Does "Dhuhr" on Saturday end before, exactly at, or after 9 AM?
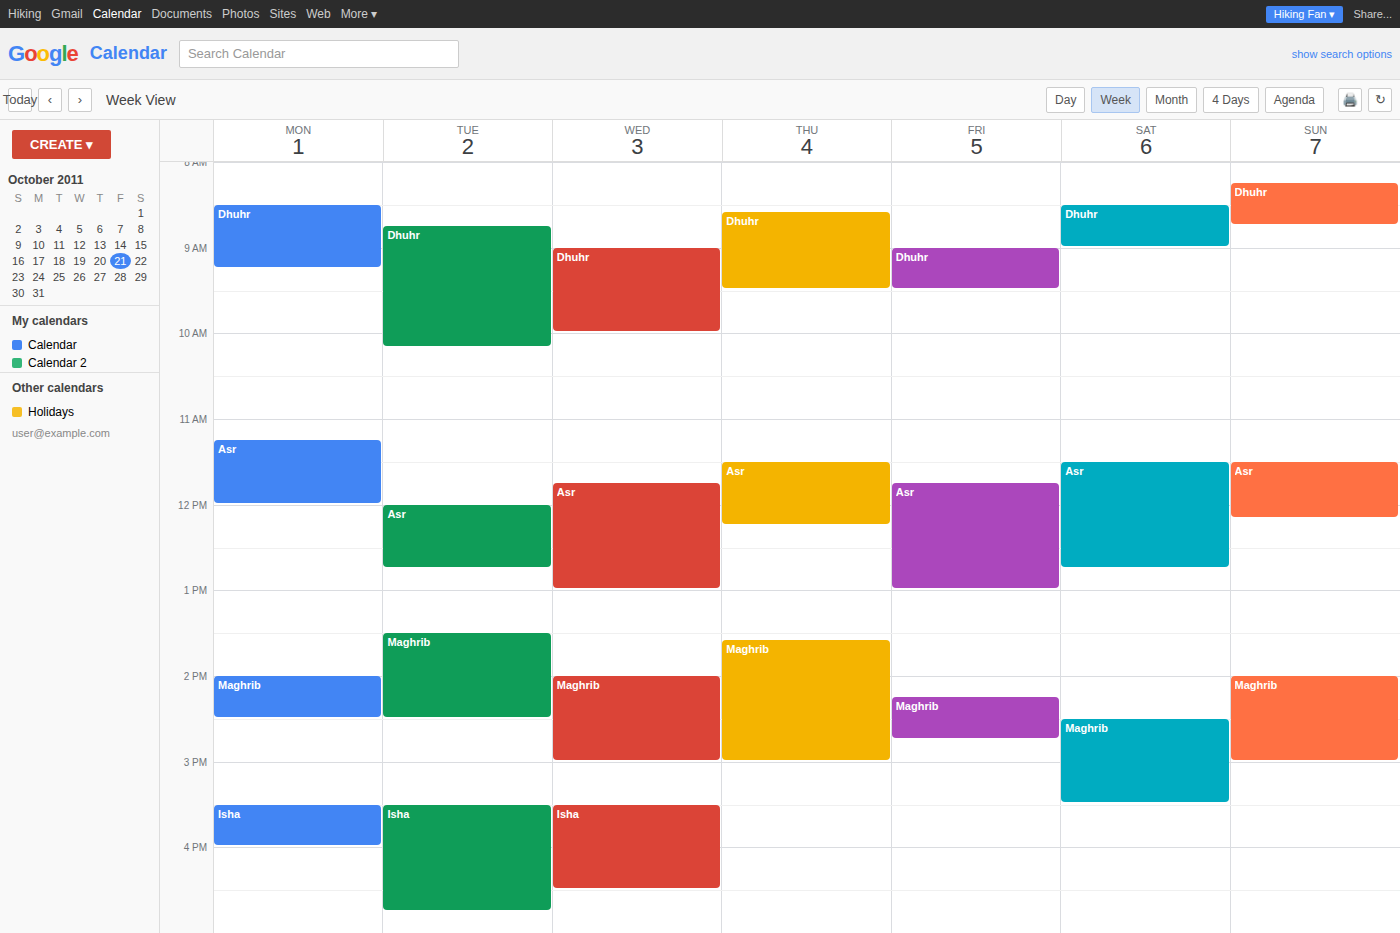
9:00 AM -- exactly at 9 AM, on the 9 AM line.